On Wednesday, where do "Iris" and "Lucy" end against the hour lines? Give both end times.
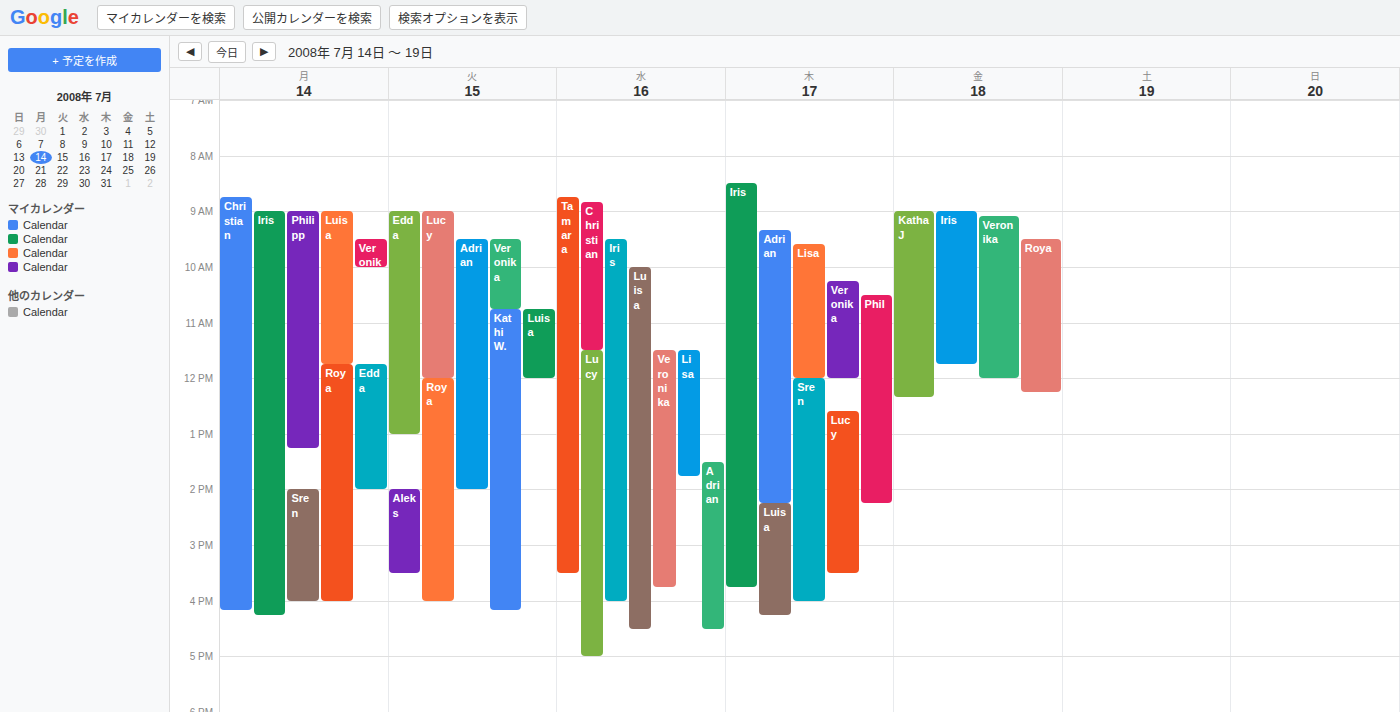
"Iris": 4:00 PM, exactly on the 4 PM line. "Lucy": 5:00 PM, exactly on the 5 PM line.